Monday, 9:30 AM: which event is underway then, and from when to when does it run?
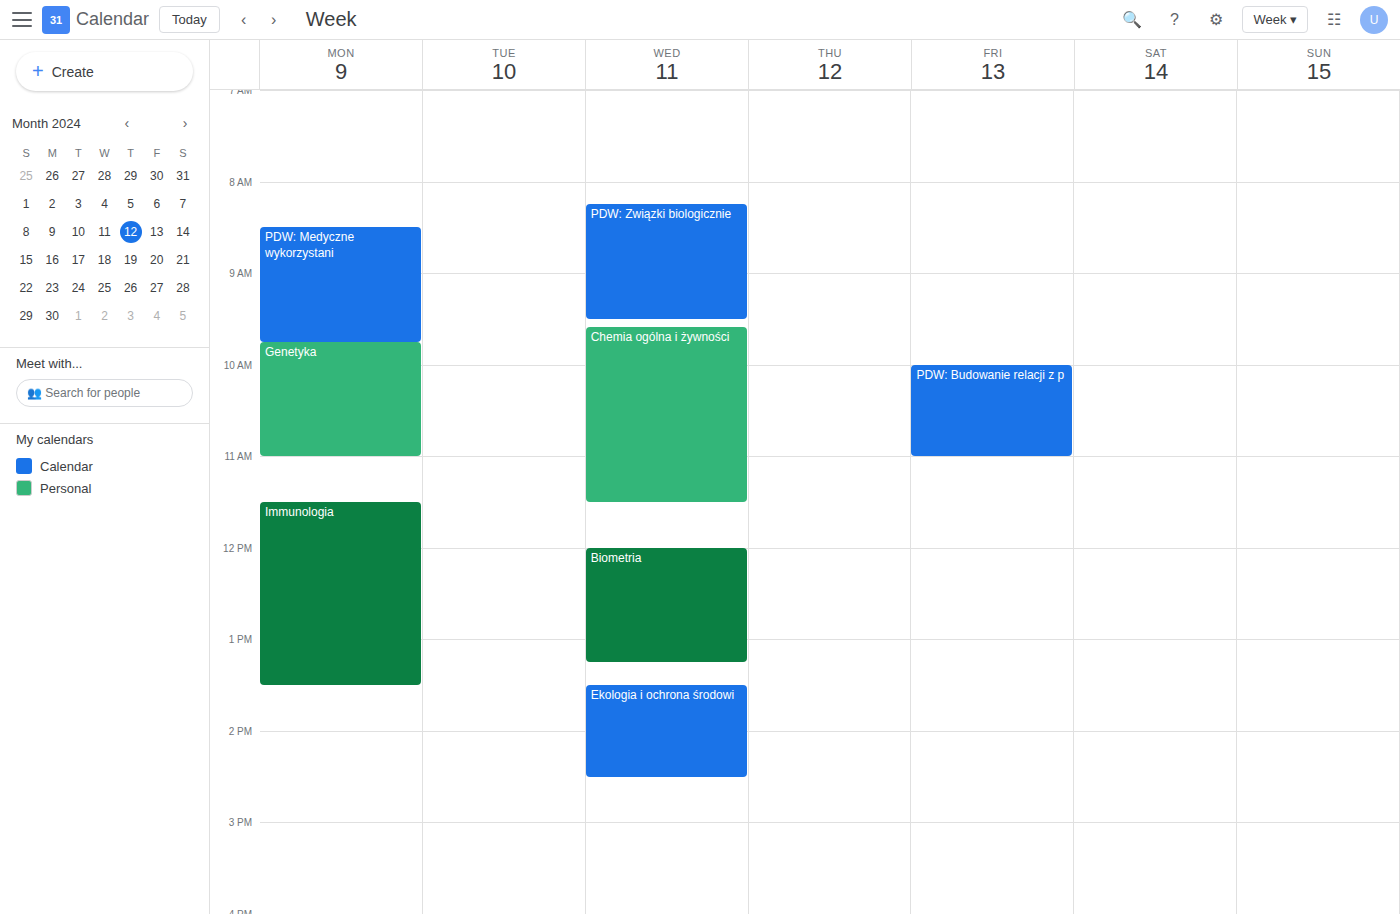
"PDW: Medyczne wykorzystani", 8:30 AM to 9:45 AM